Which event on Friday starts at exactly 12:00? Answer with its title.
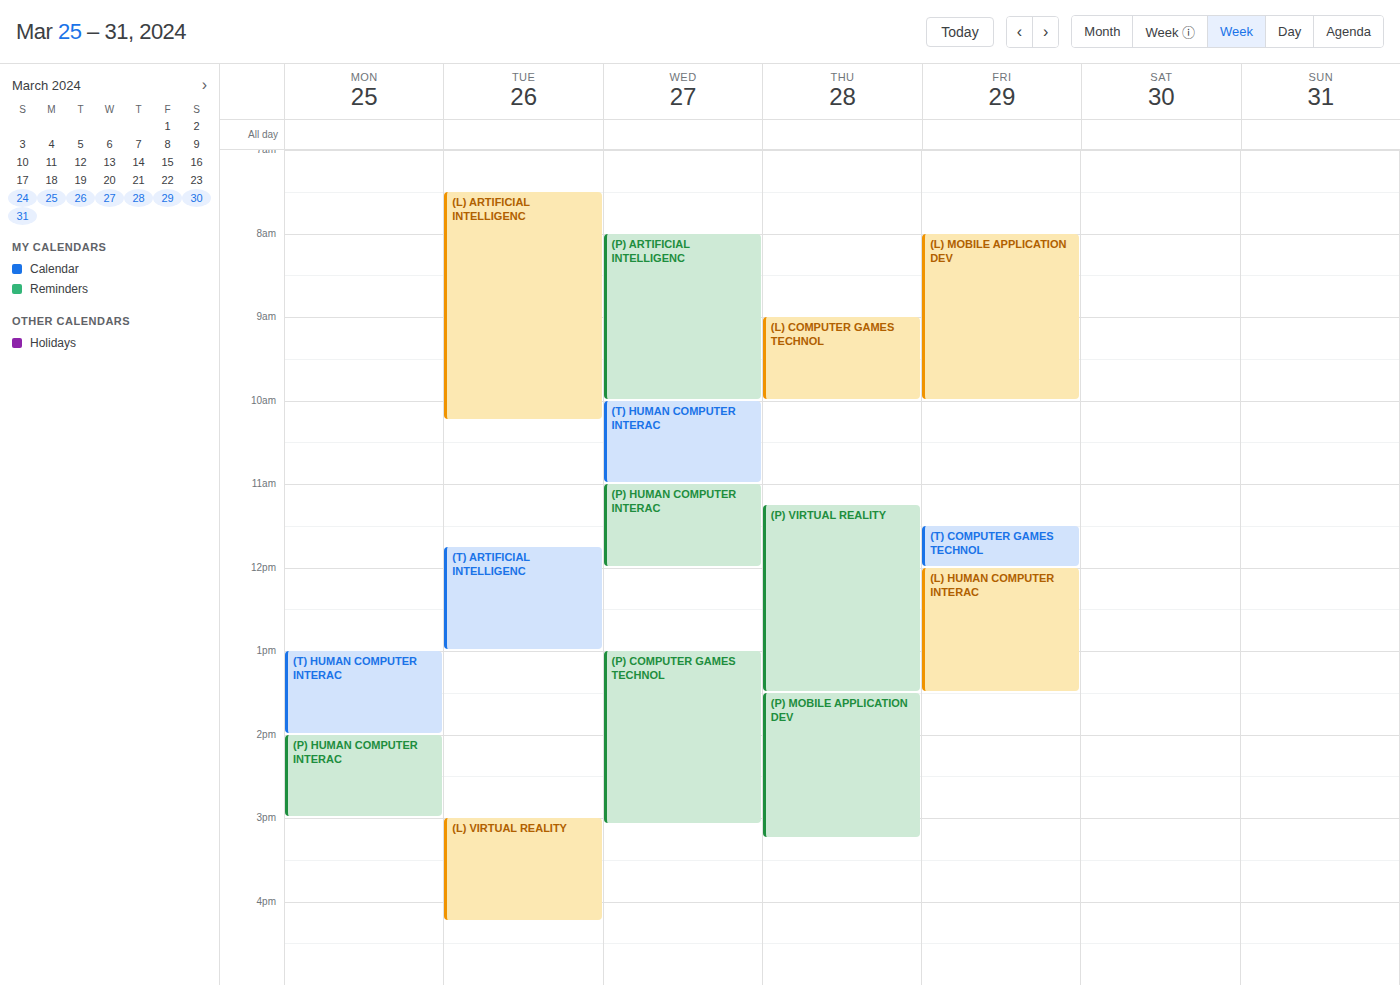
"(L) HUMAN COMPUTER INTERAC"